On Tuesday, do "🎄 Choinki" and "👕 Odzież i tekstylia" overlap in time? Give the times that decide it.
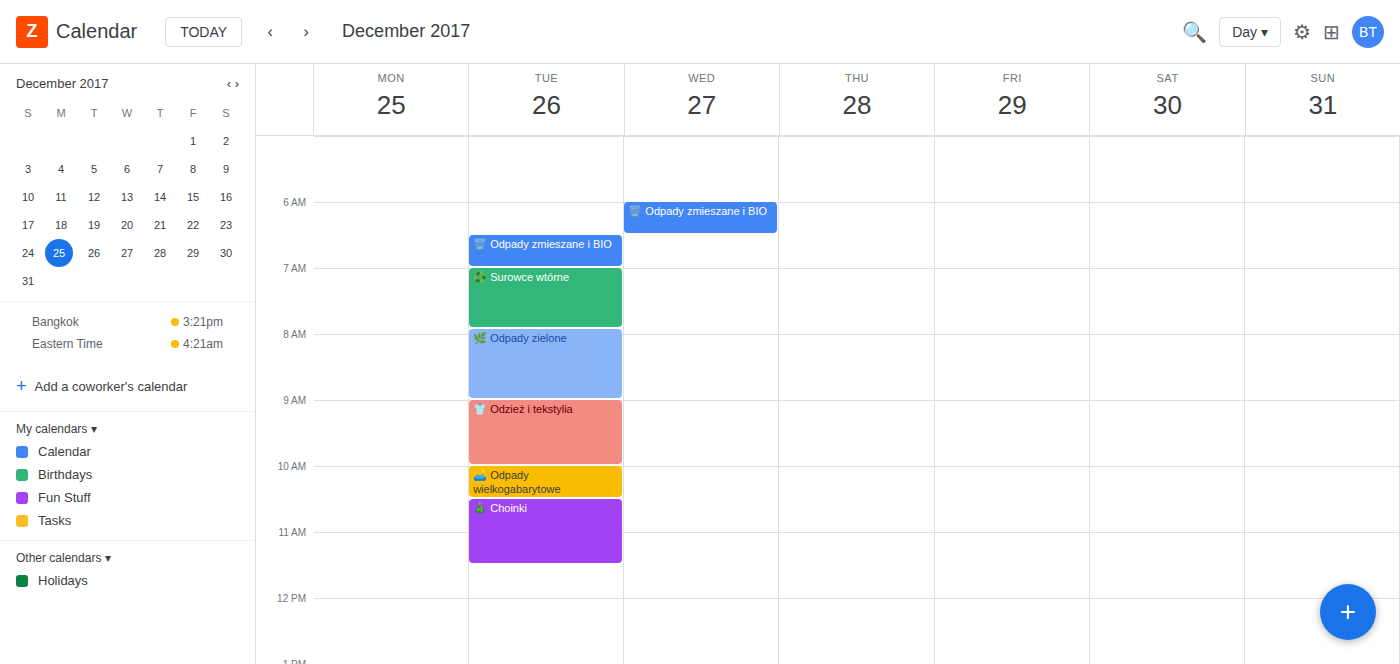
"👕 Odzież i tekstylia" ends at 10:00 AM and "🎄 Choinki" starts at 10:30 AM -- no overlap.